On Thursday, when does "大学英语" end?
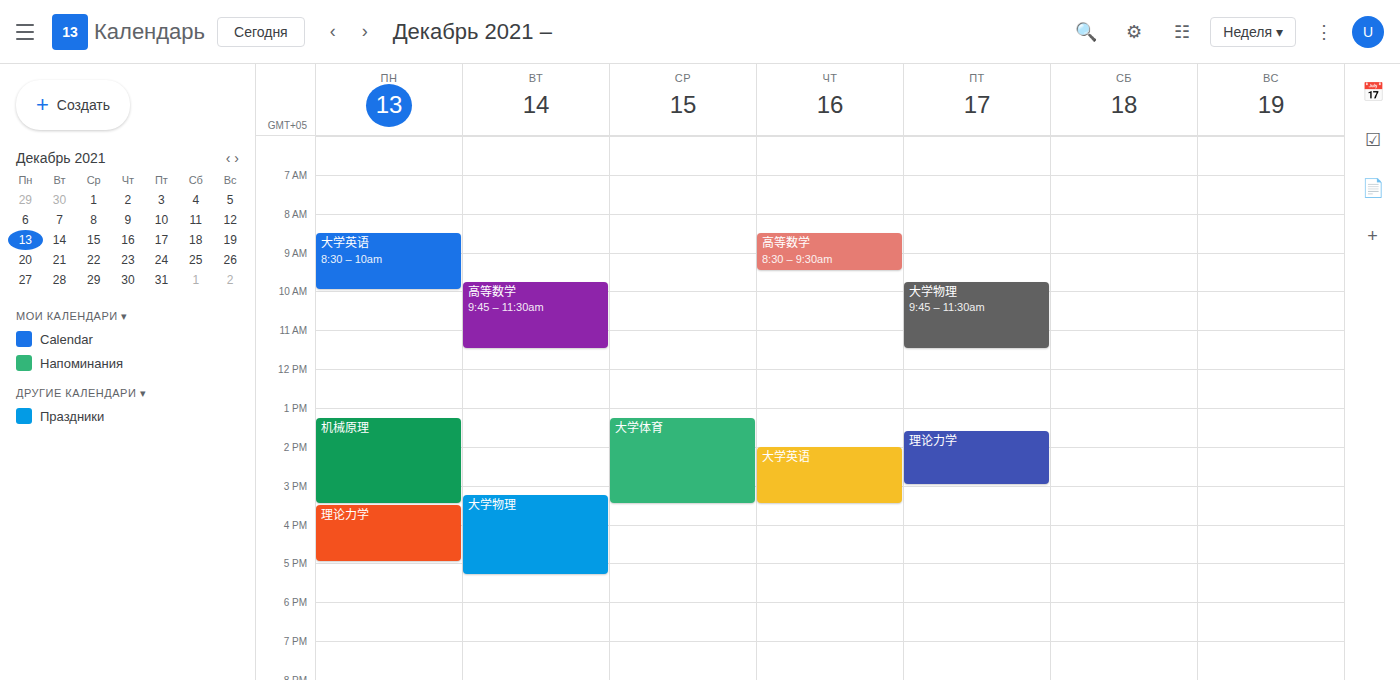
3:30 PM